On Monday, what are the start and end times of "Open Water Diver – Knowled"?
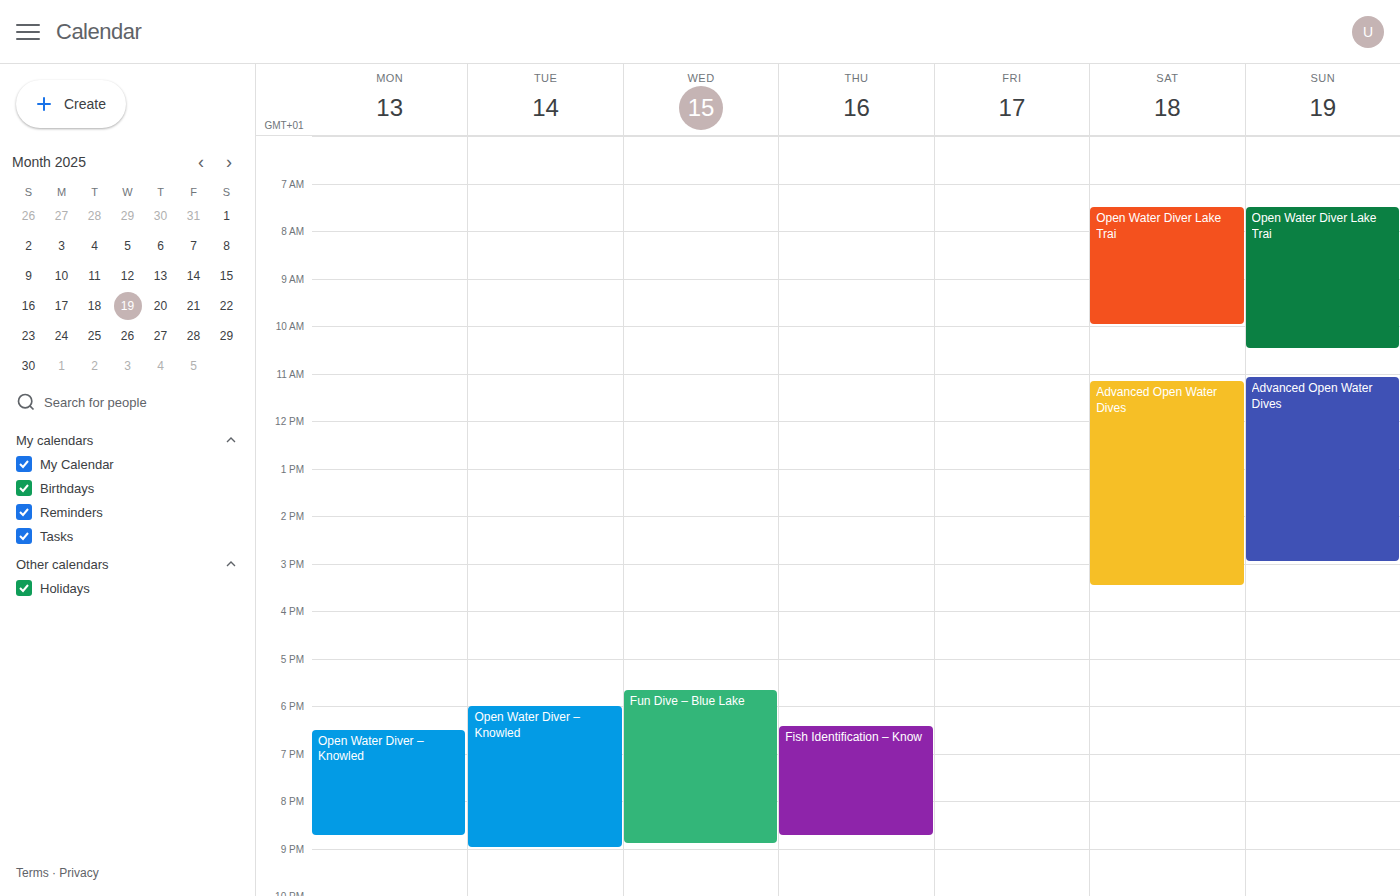
6:30 PM to 8:45 PM